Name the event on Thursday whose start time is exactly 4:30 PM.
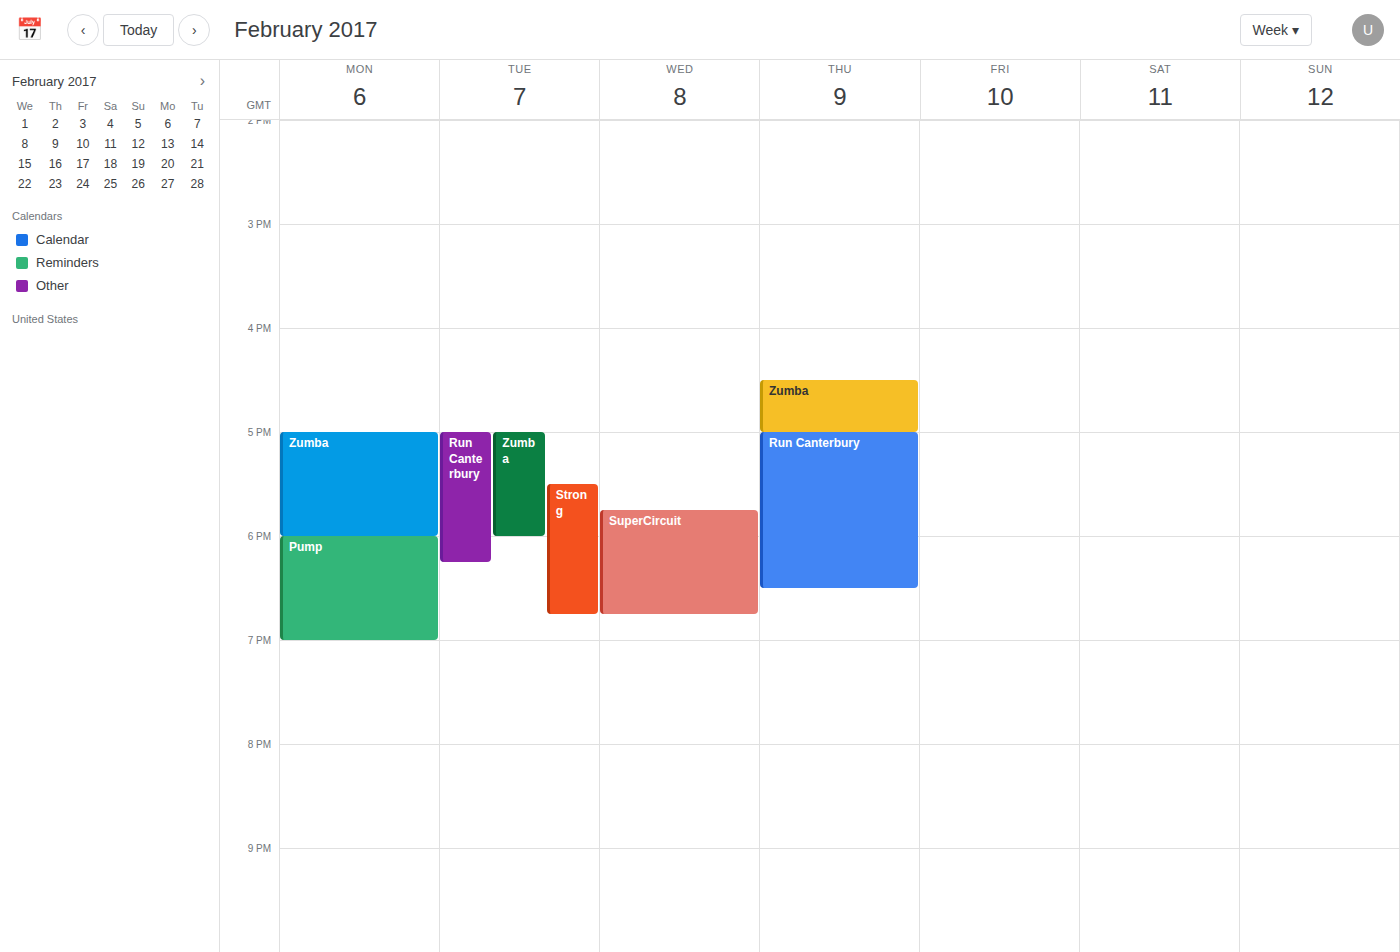
"Zumba"